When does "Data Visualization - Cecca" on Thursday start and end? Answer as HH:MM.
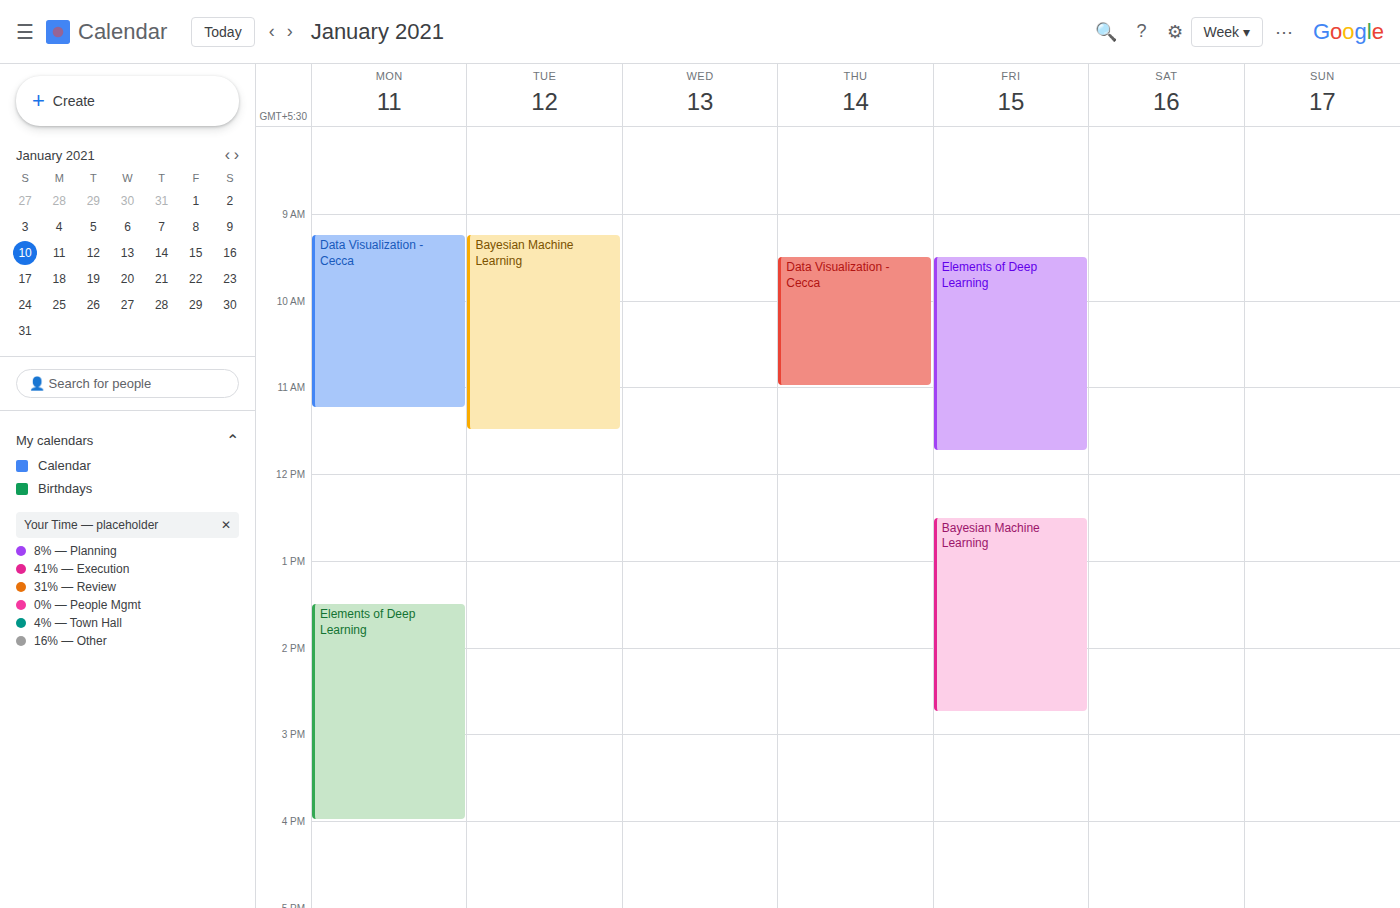
09:30 to 11:00